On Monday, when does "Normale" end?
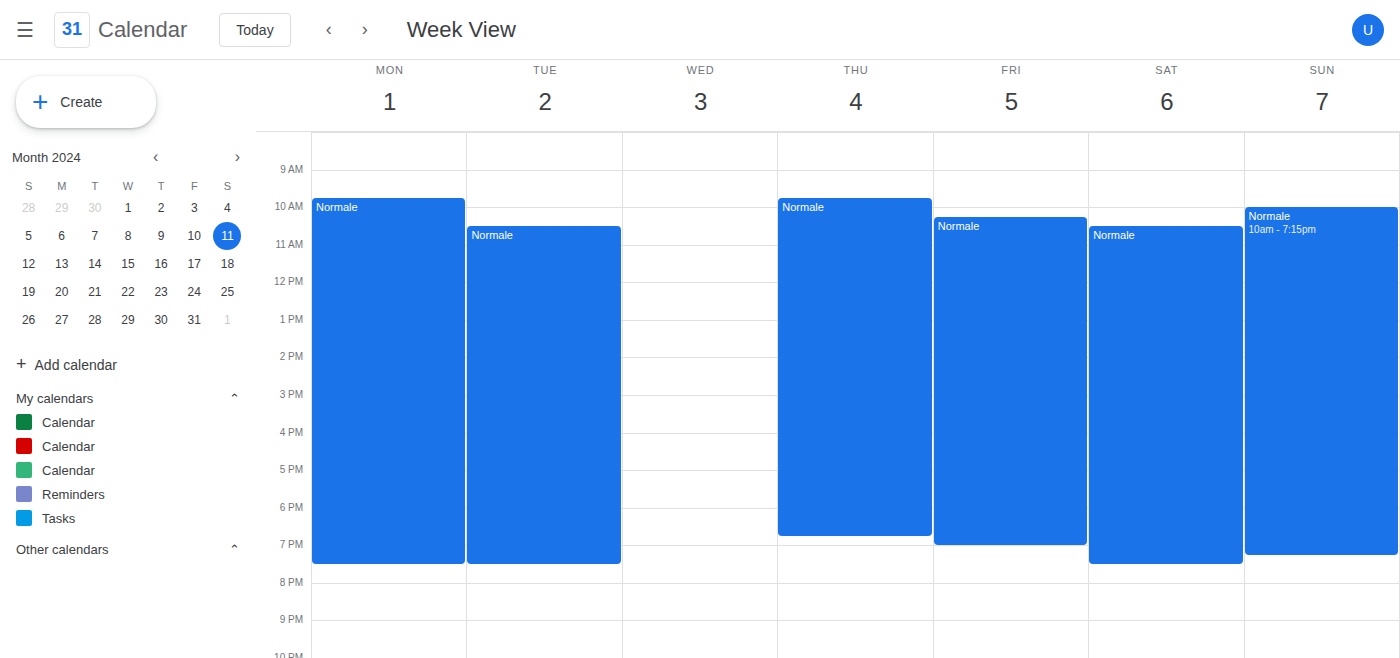
19:30